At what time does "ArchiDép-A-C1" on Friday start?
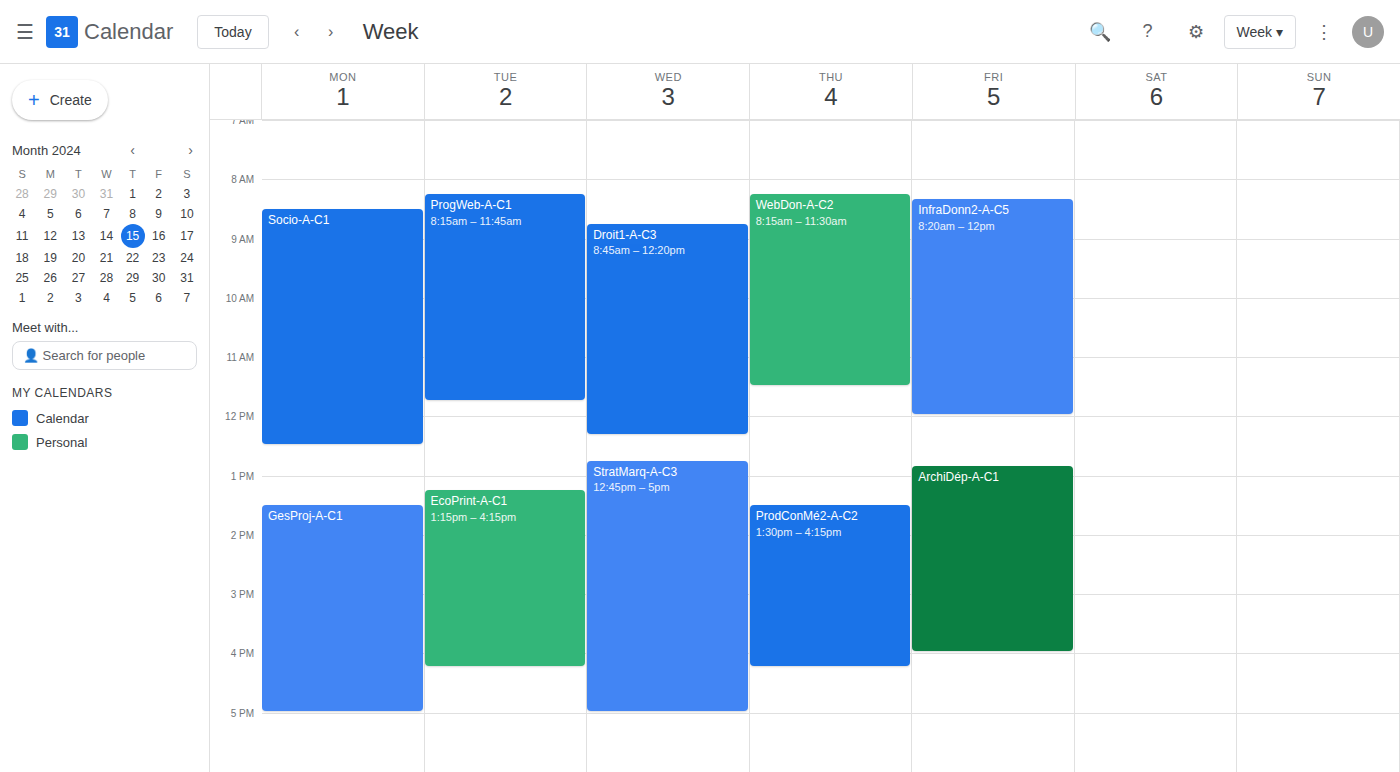
12:50 PM